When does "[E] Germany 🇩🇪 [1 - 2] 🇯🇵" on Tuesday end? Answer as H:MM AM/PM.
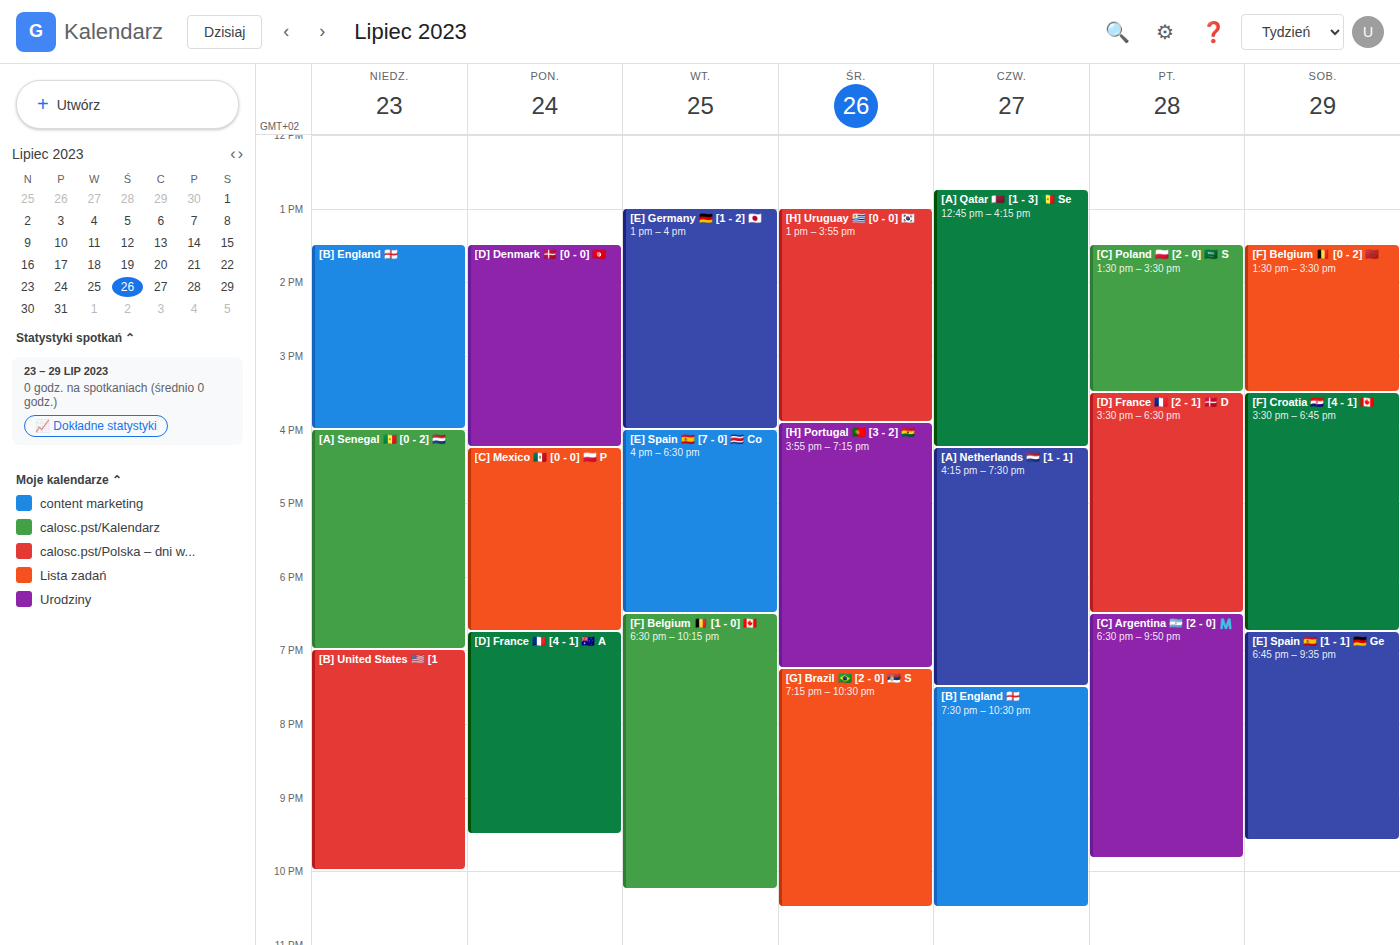
4:00 PM